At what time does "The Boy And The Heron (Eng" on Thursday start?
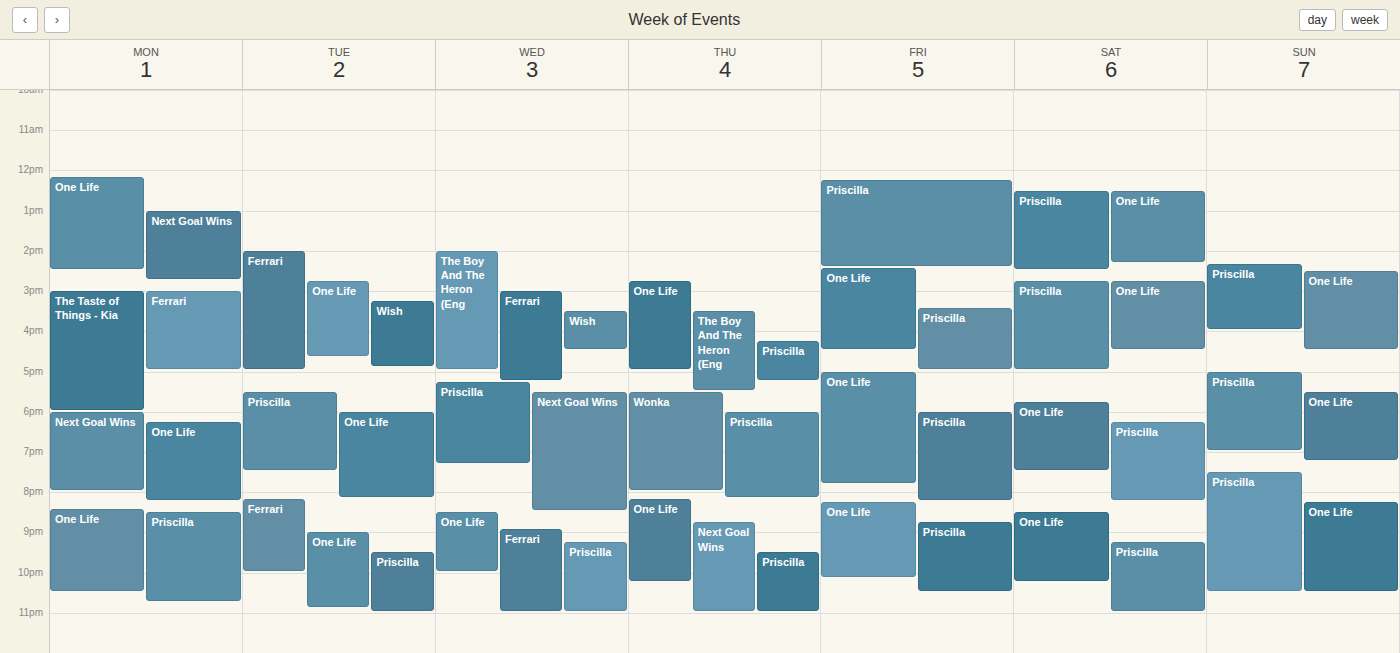
3:30 PM